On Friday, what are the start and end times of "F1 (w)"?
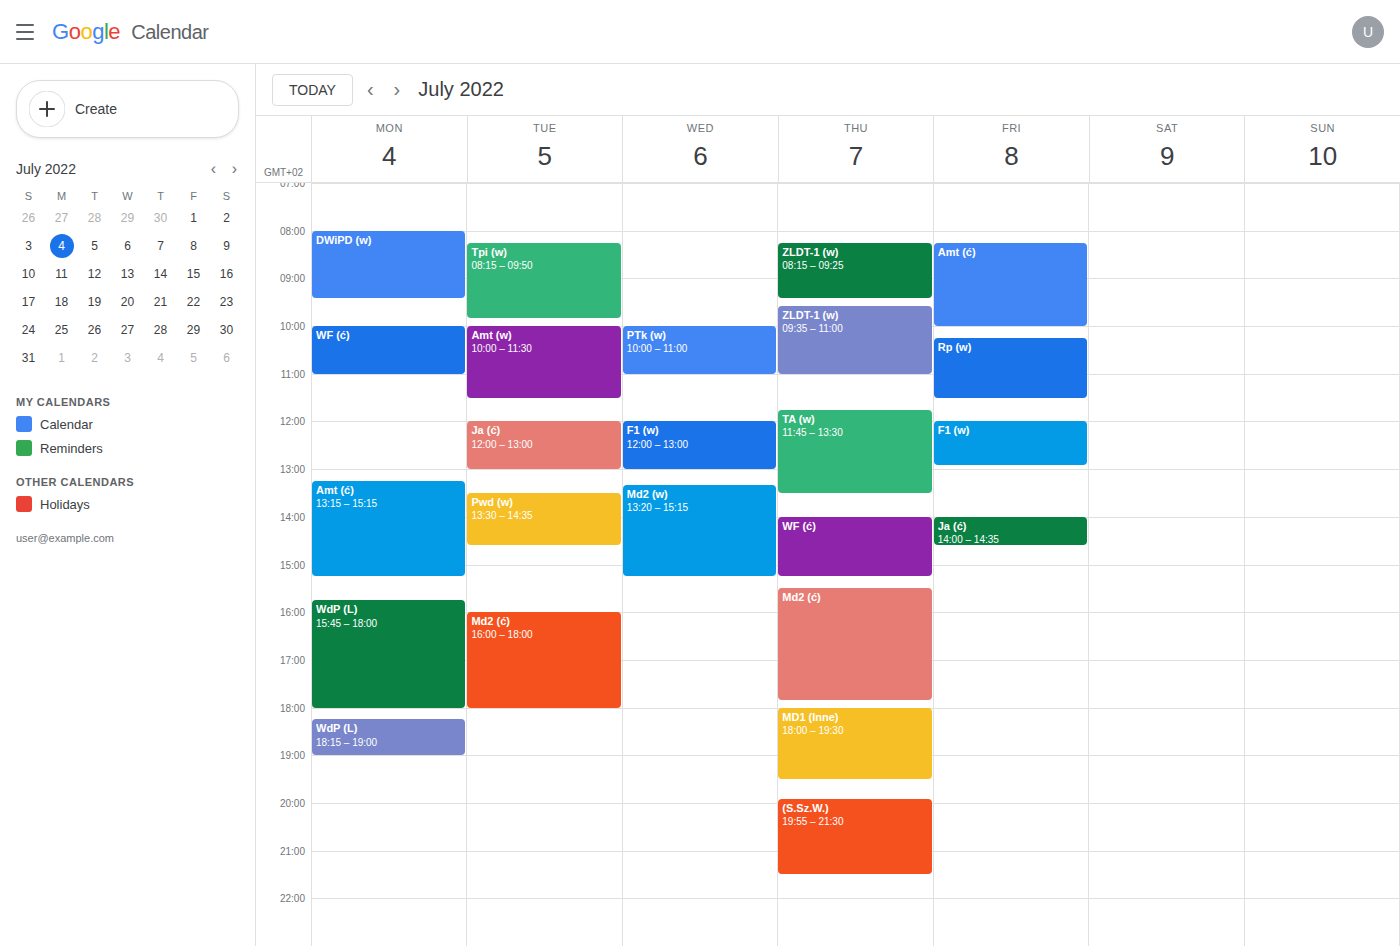
12:00 PM to 12:55 PM